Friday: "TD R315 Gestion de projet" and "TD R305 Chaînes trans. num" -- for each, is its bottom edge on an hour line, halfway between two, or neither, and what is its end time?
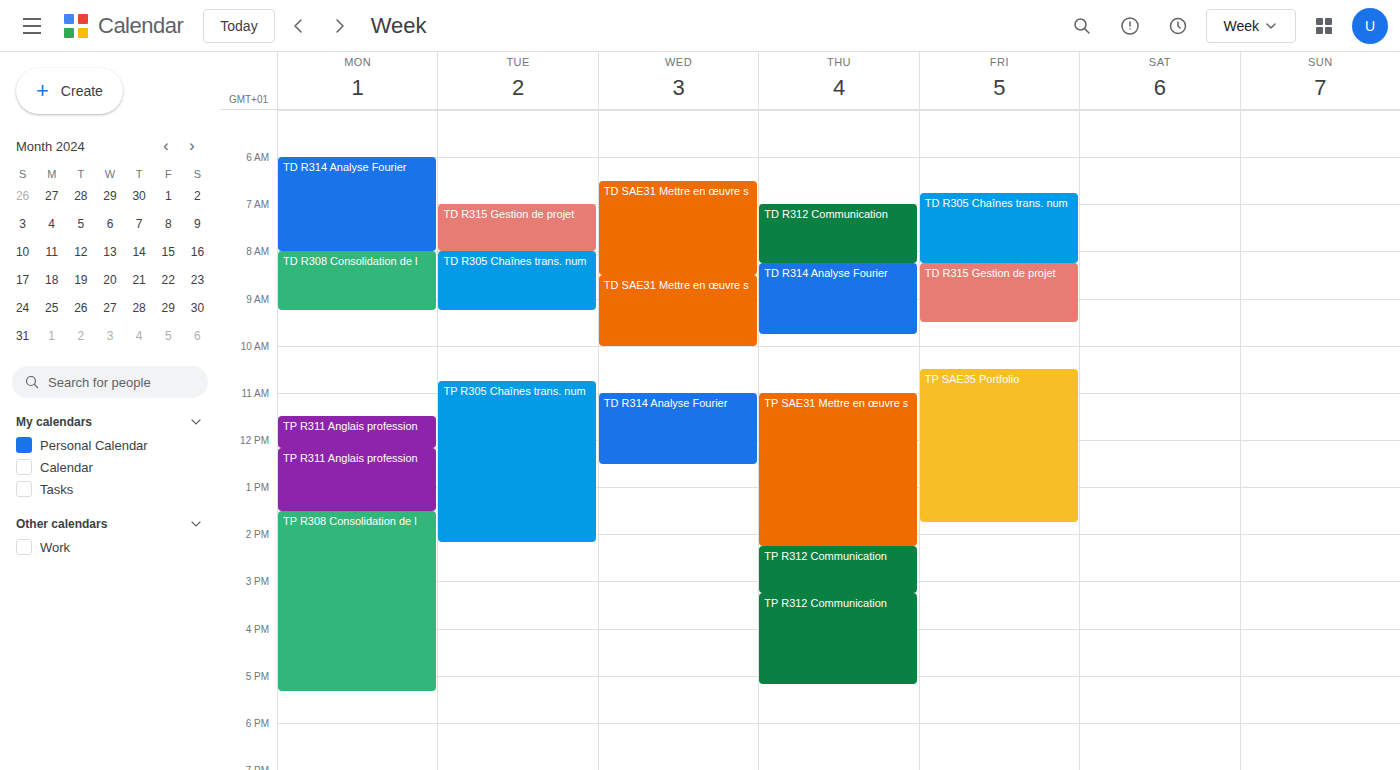
"TD R315 Gestion de projet": 09:30, halfway between the 09:00 and 10:00 lines. "TD R305 Chaînes trans. num": 08:15, neither: a quarter of the way from the 08:00 line to the 09:00 line.